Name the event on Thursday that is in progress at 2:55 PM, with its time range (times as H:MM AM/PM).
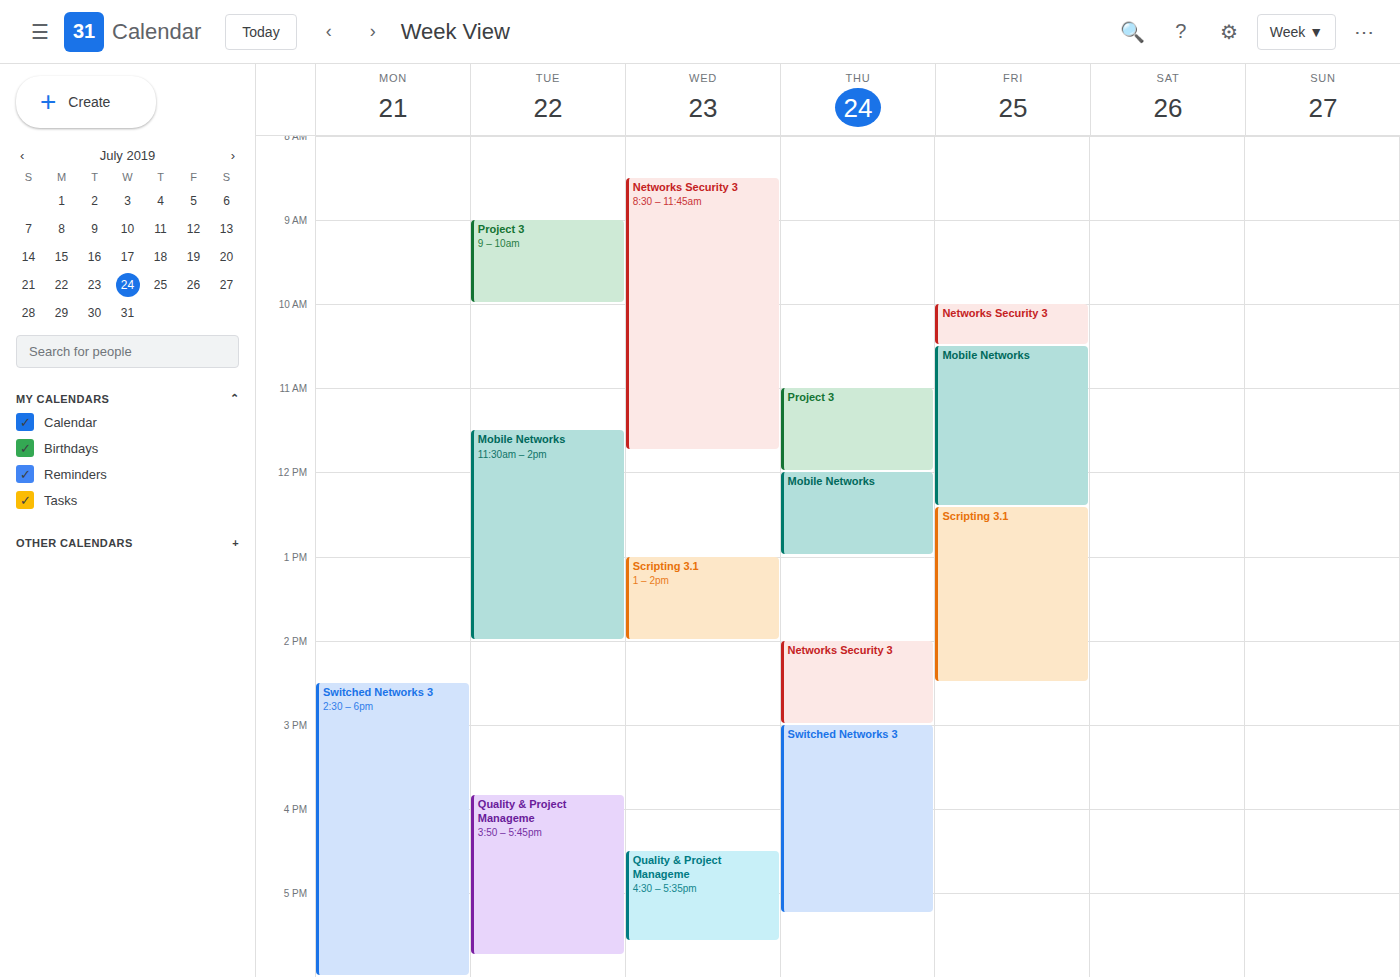
"Networks Security 3", 2:00 PM to 3:00 PM